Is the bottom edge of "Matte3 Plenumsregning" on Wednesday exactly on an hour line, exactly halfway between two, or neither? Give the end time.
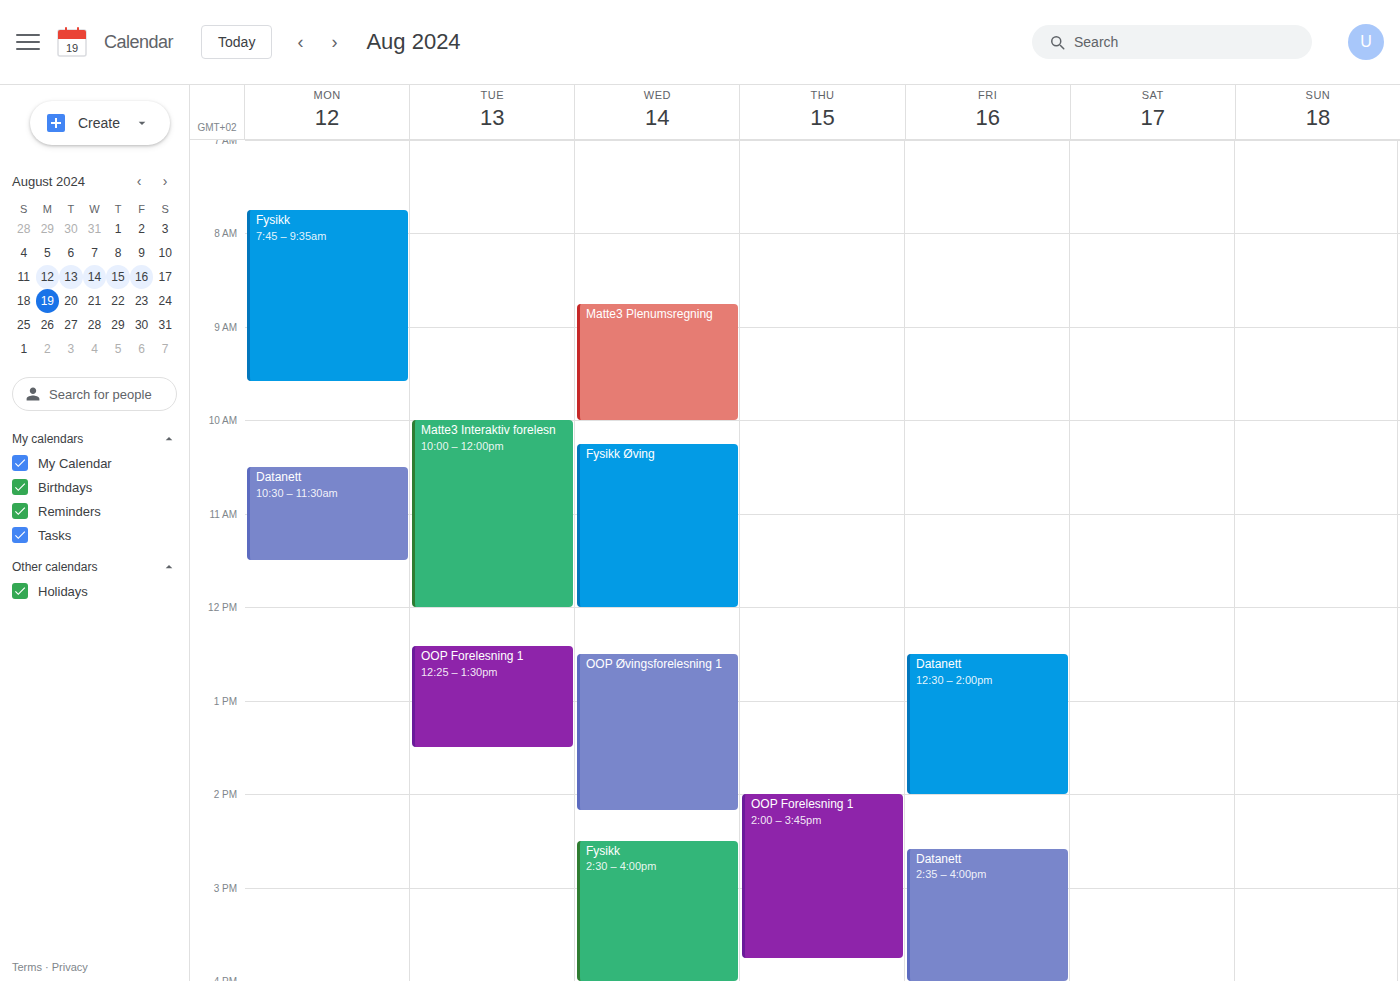
10:00 AM -- exactly on the 10 AM line.